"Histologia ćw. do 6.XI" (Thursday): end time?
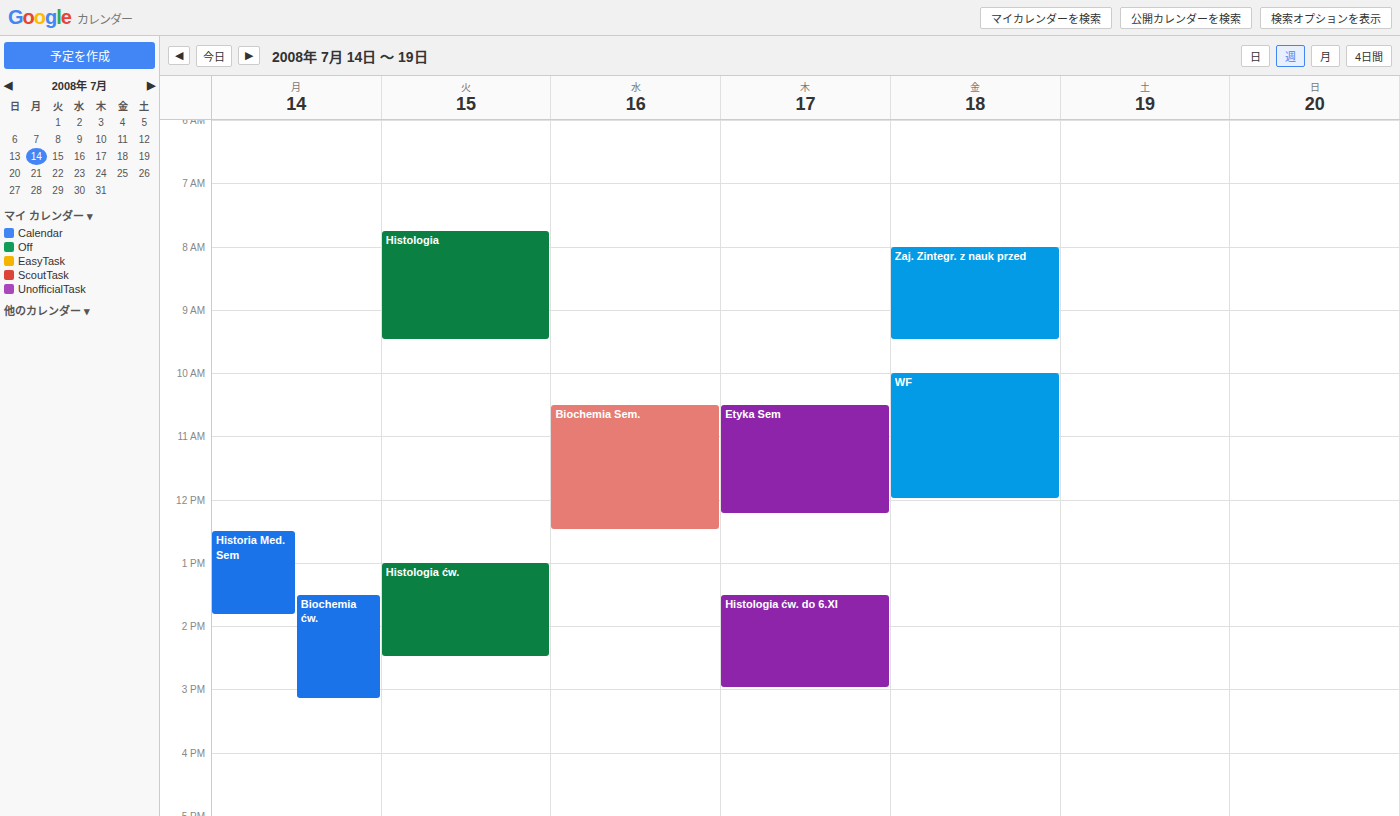
3:00 PM